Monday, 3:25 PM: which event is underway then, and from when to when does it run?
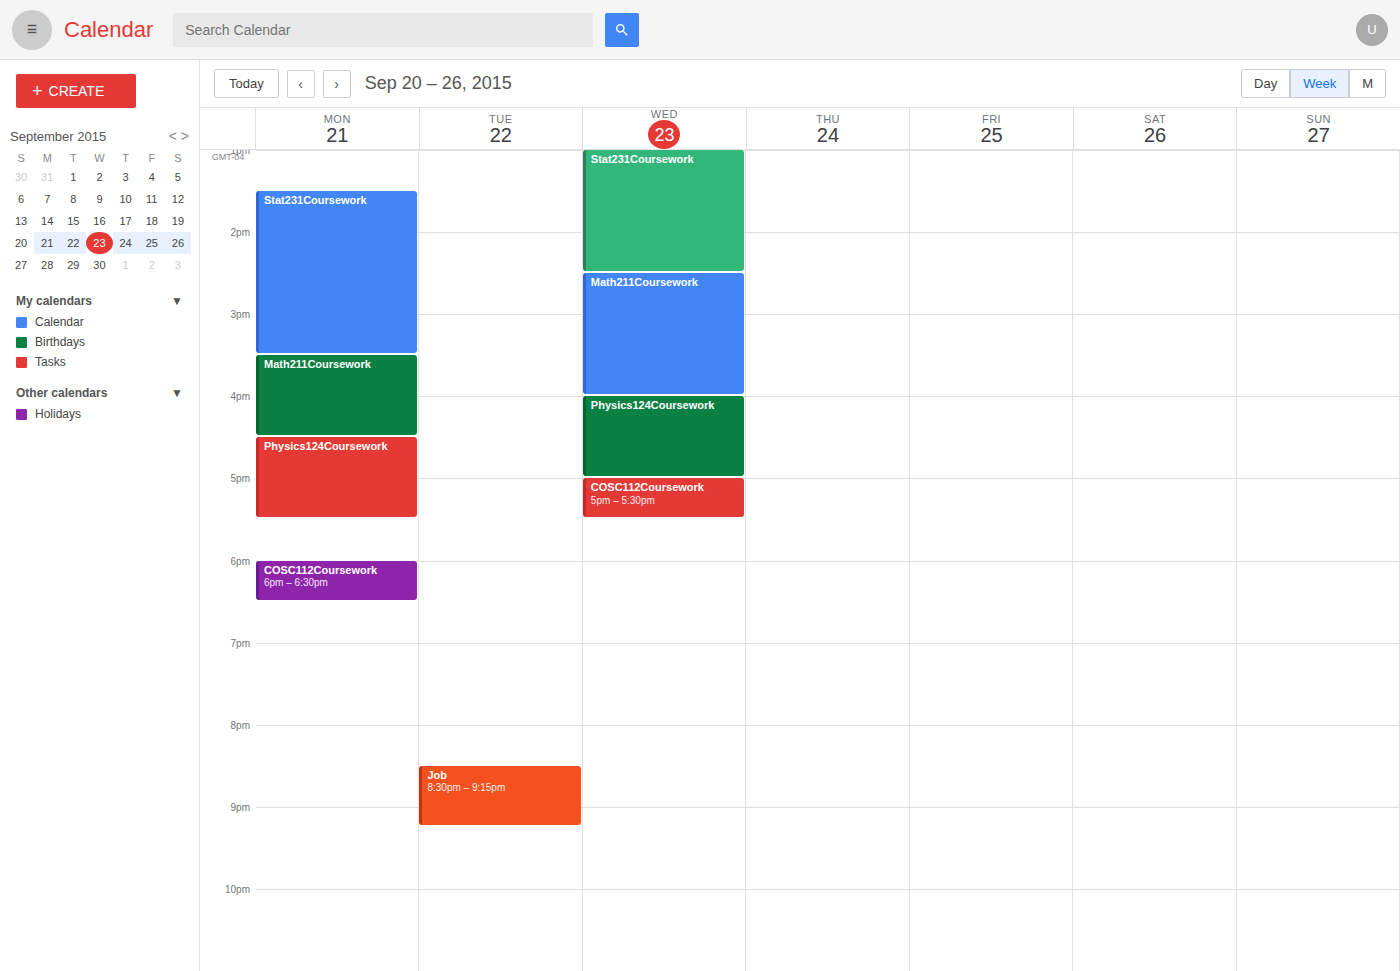
"Stat231Coursework", 1:30 PM to 3:30 PM